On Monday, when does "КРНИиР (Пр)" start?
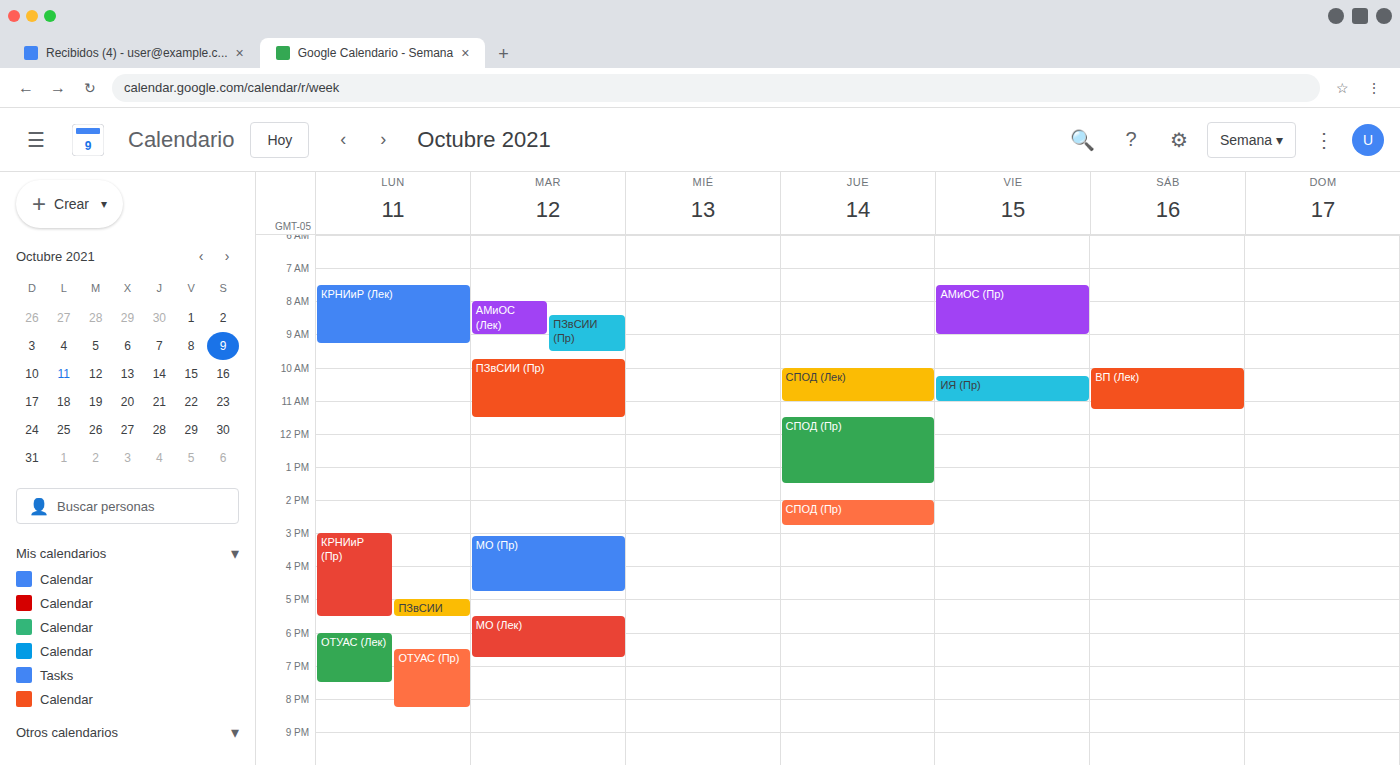
15:00